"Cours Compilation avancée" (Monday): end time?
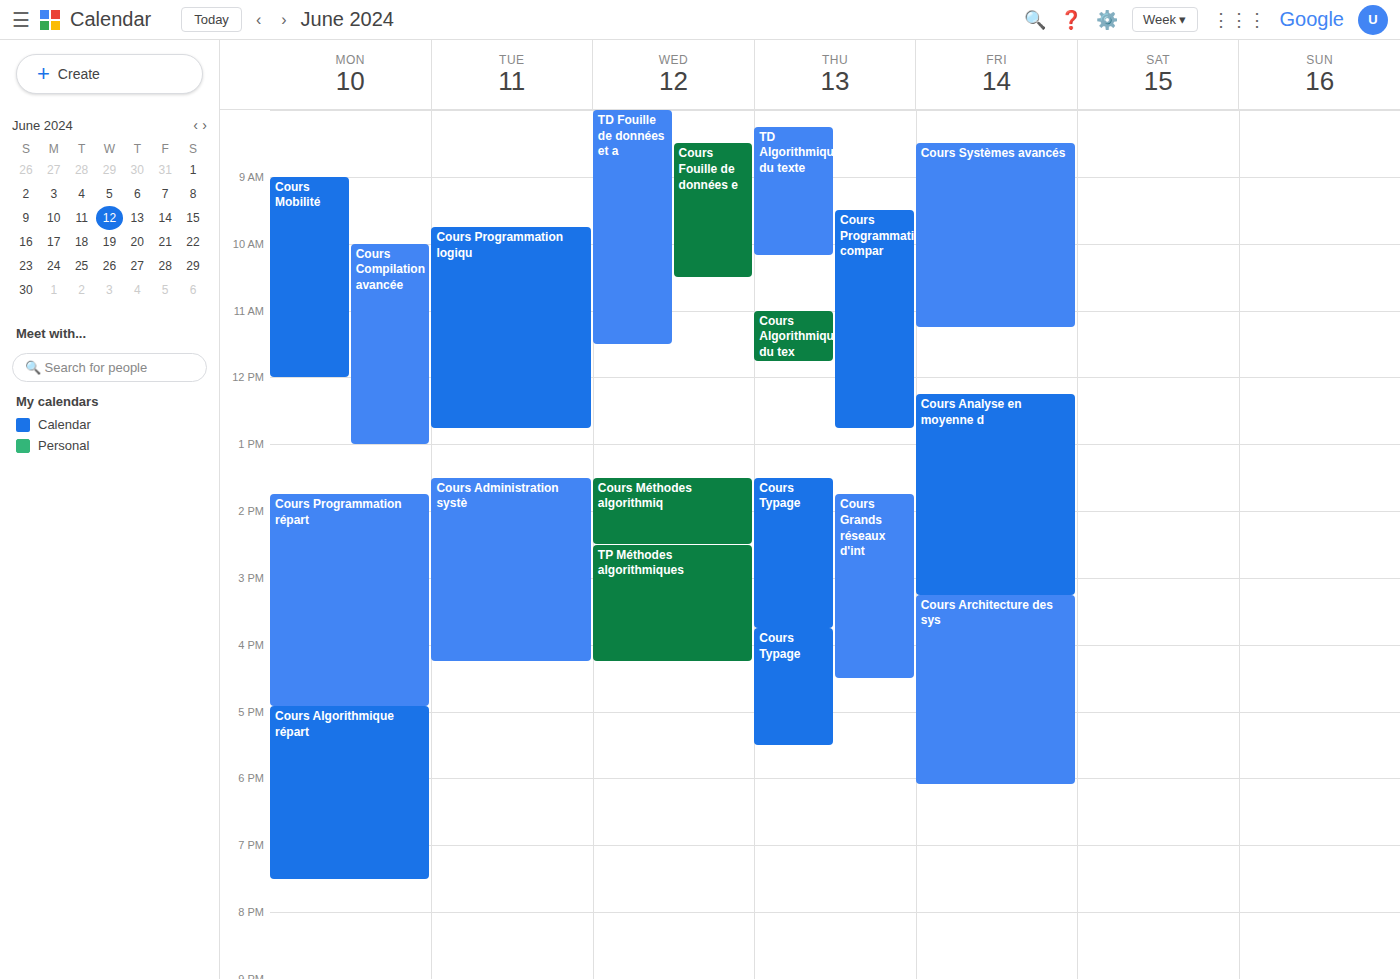
1:00 PM